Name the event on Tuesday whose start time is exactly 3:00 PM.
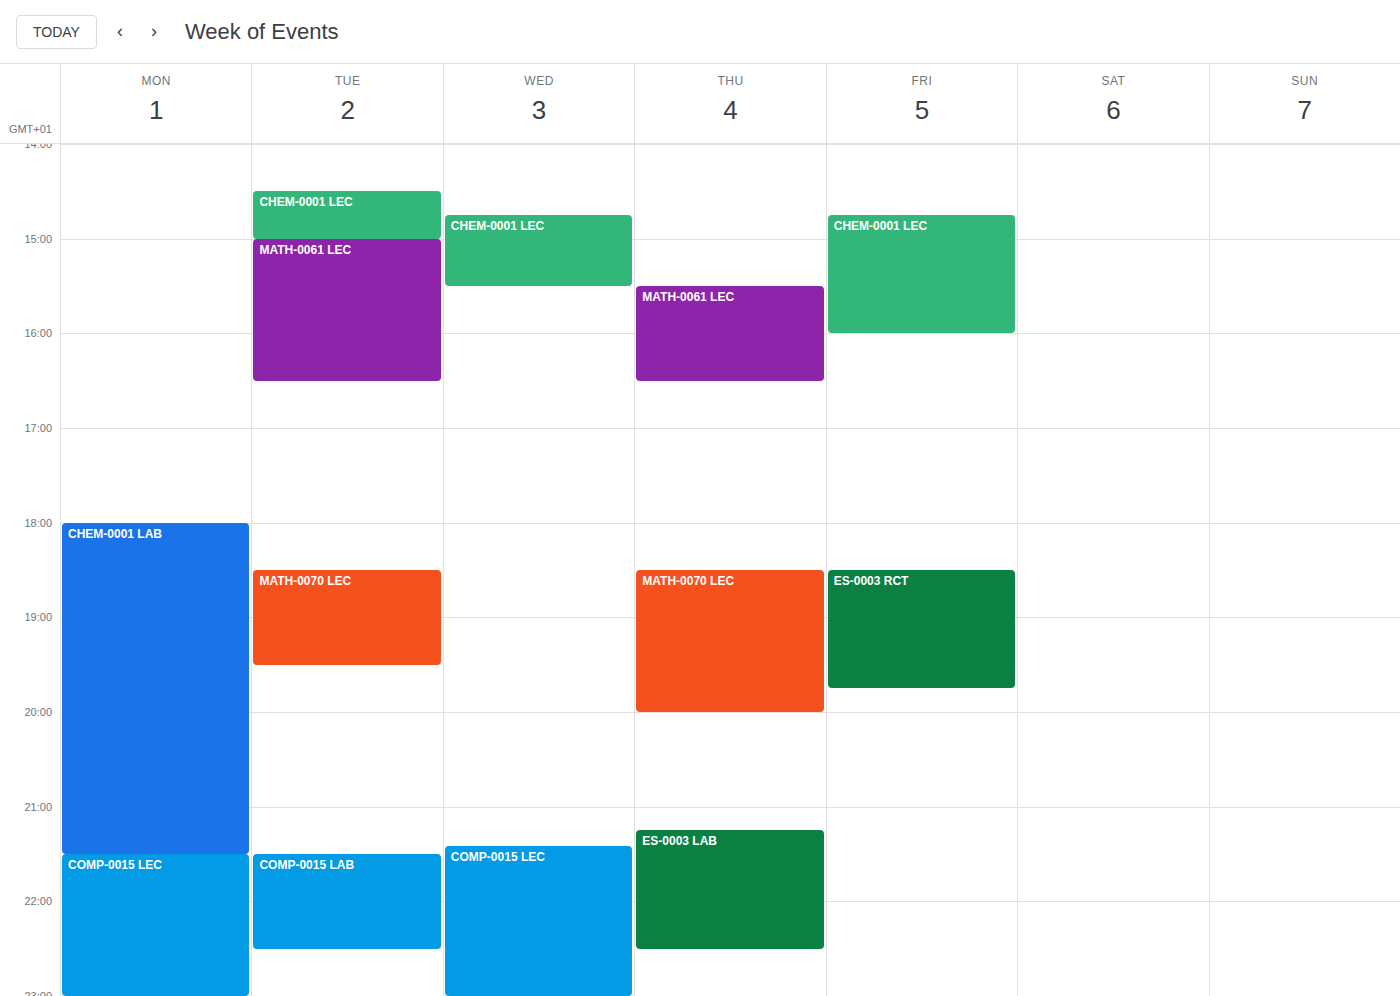
"MATH-0061 LEC"